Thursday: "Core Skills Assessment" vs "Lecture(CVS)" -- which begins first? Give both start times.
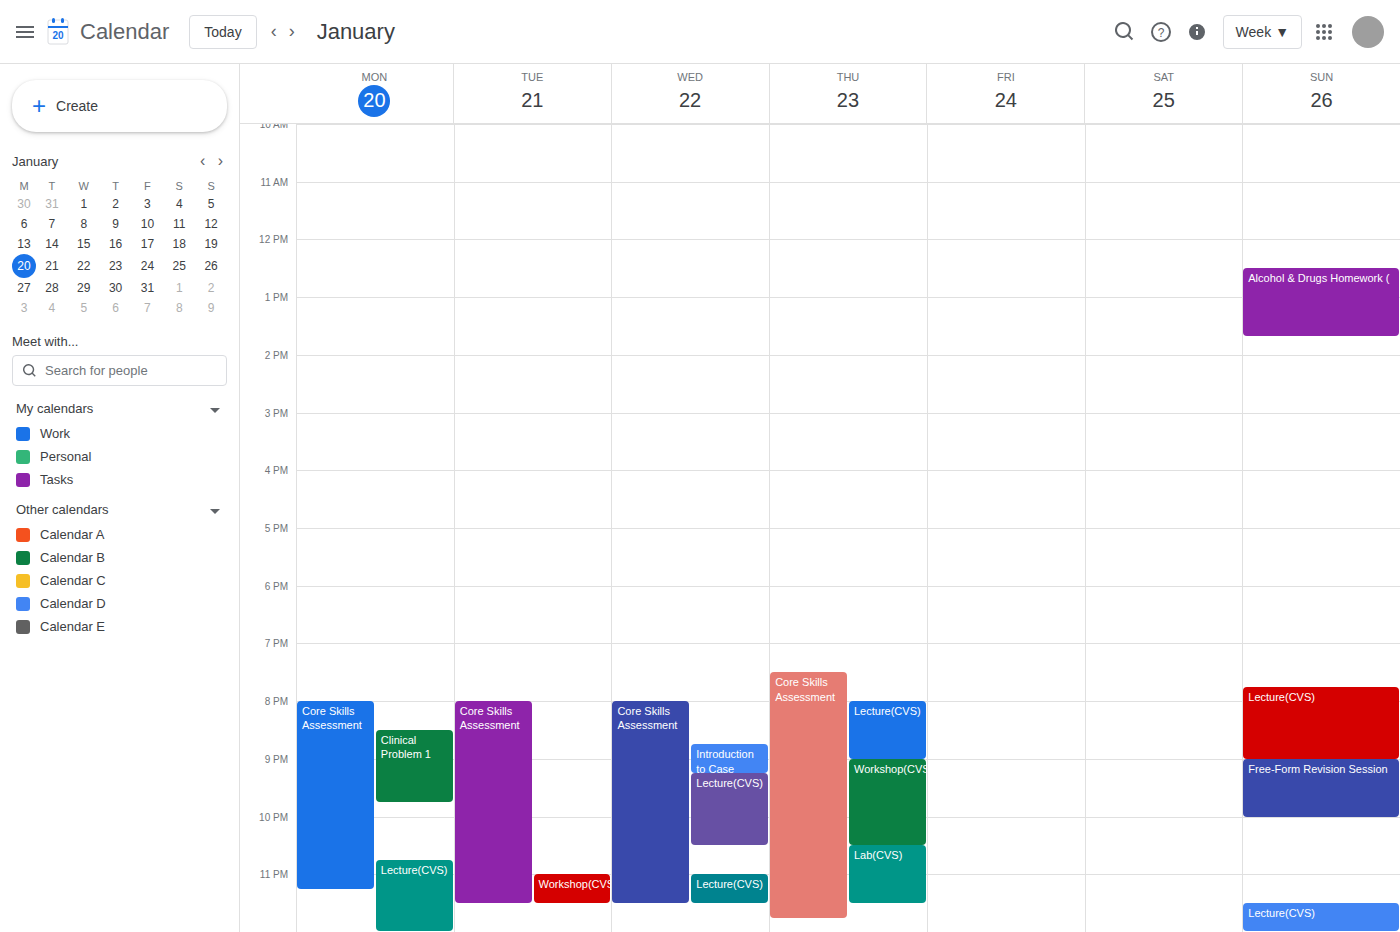
"Core Skills Assessment" 7:30 PM; "Lecture(CVS)" 8:00 PM.